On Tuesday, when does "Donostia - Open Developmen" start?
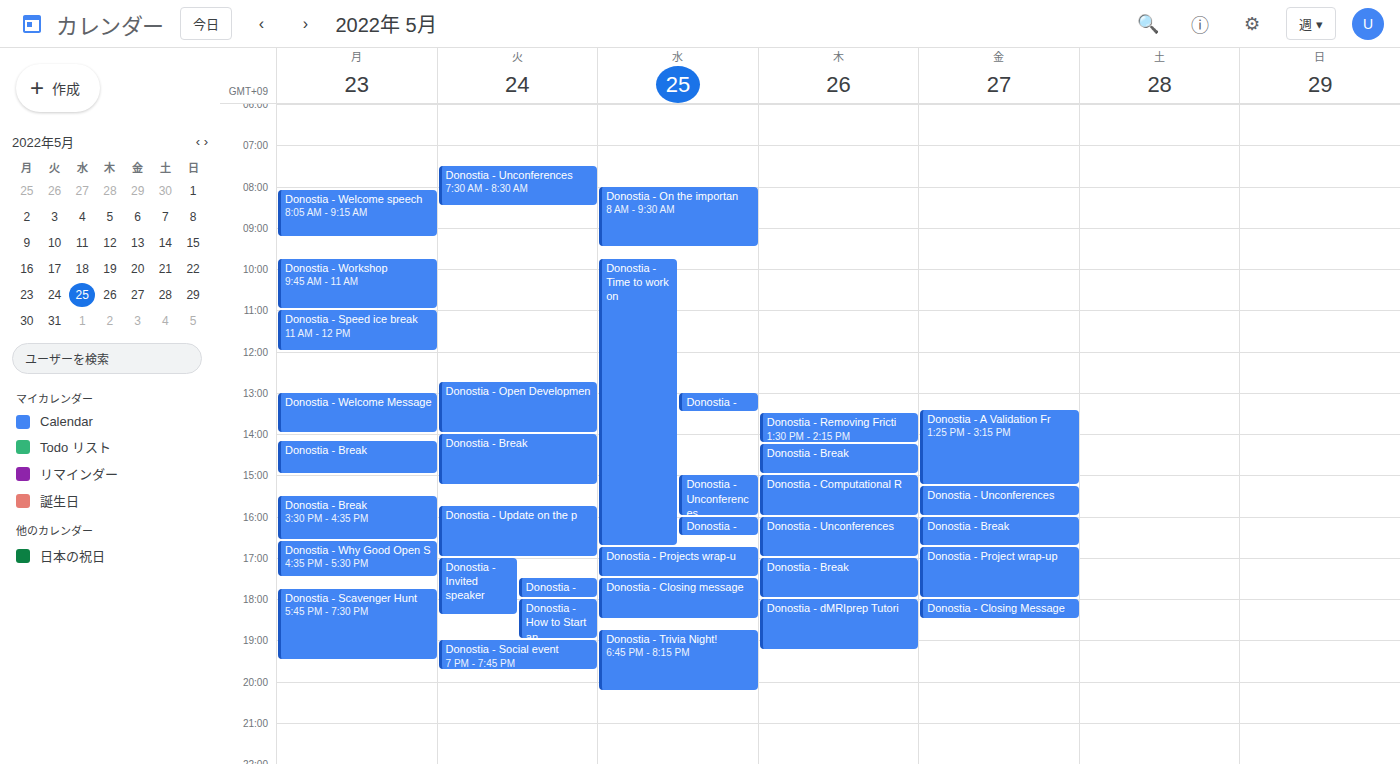
12:45 PM